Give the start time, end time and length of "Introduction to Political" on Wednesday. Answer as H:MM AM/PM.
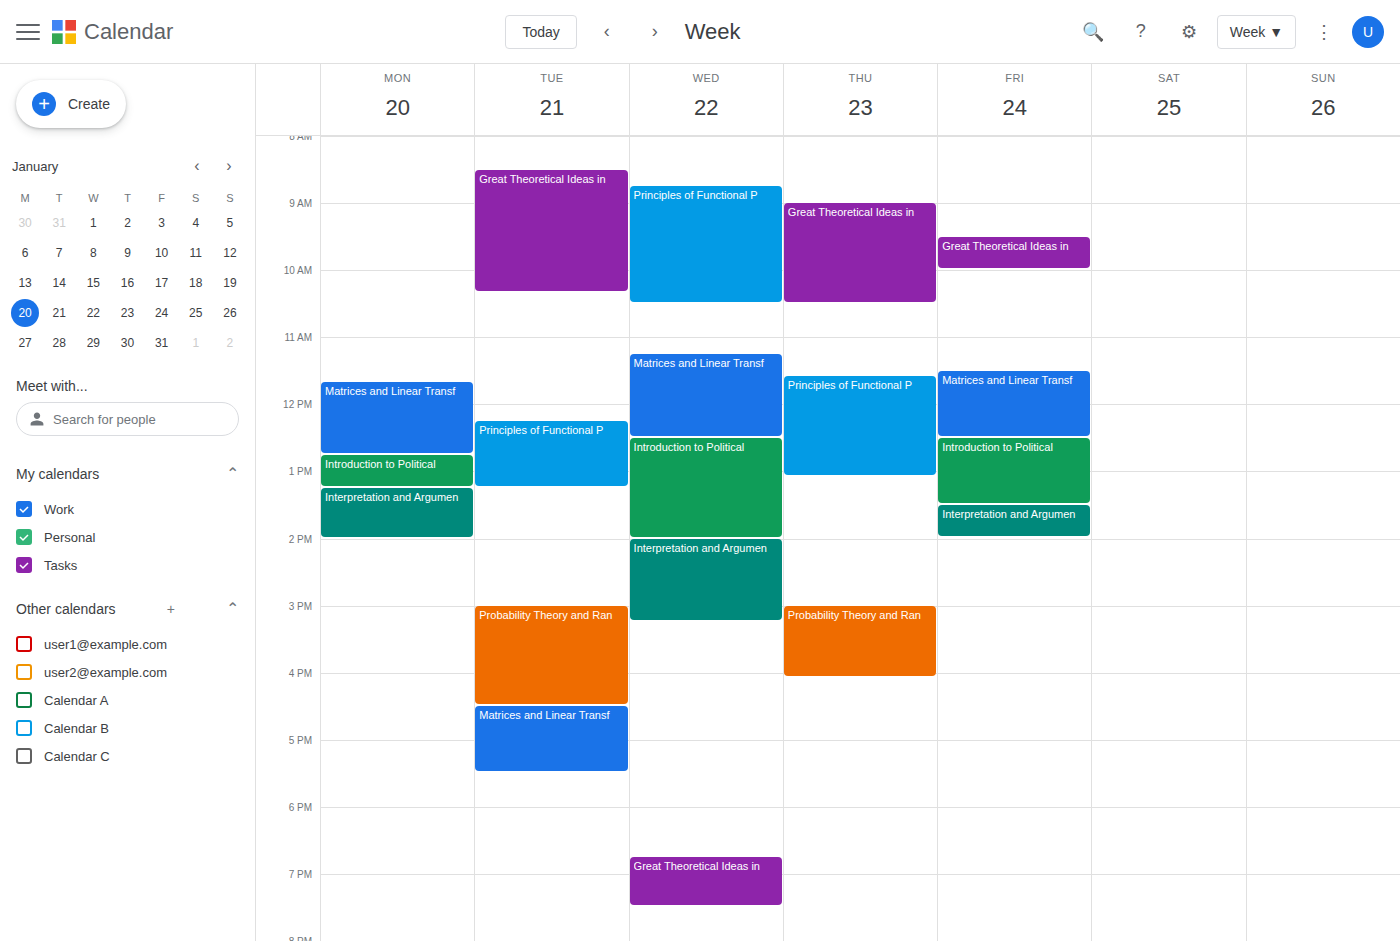
12:30 PM to 2:00 PM, 1 hour 30 minutes